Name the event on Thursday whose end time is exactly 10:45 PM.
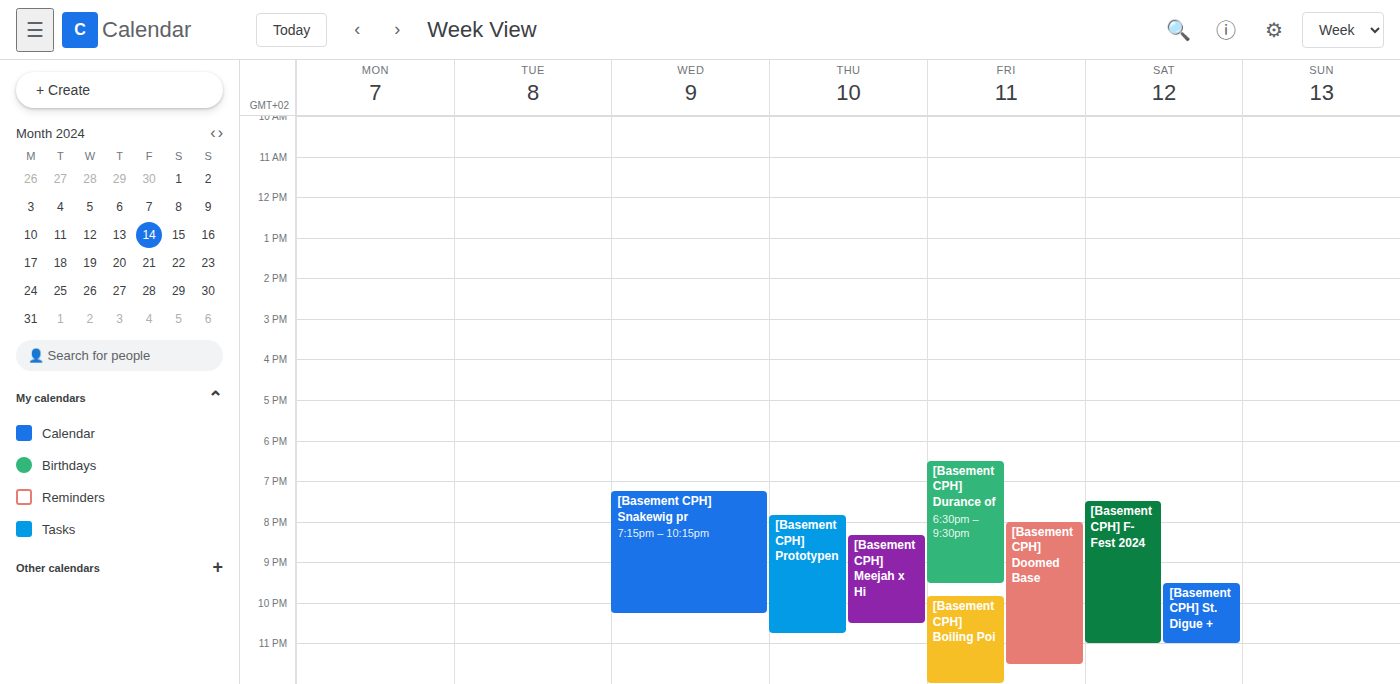
"[Basement CPH] Prototypen"